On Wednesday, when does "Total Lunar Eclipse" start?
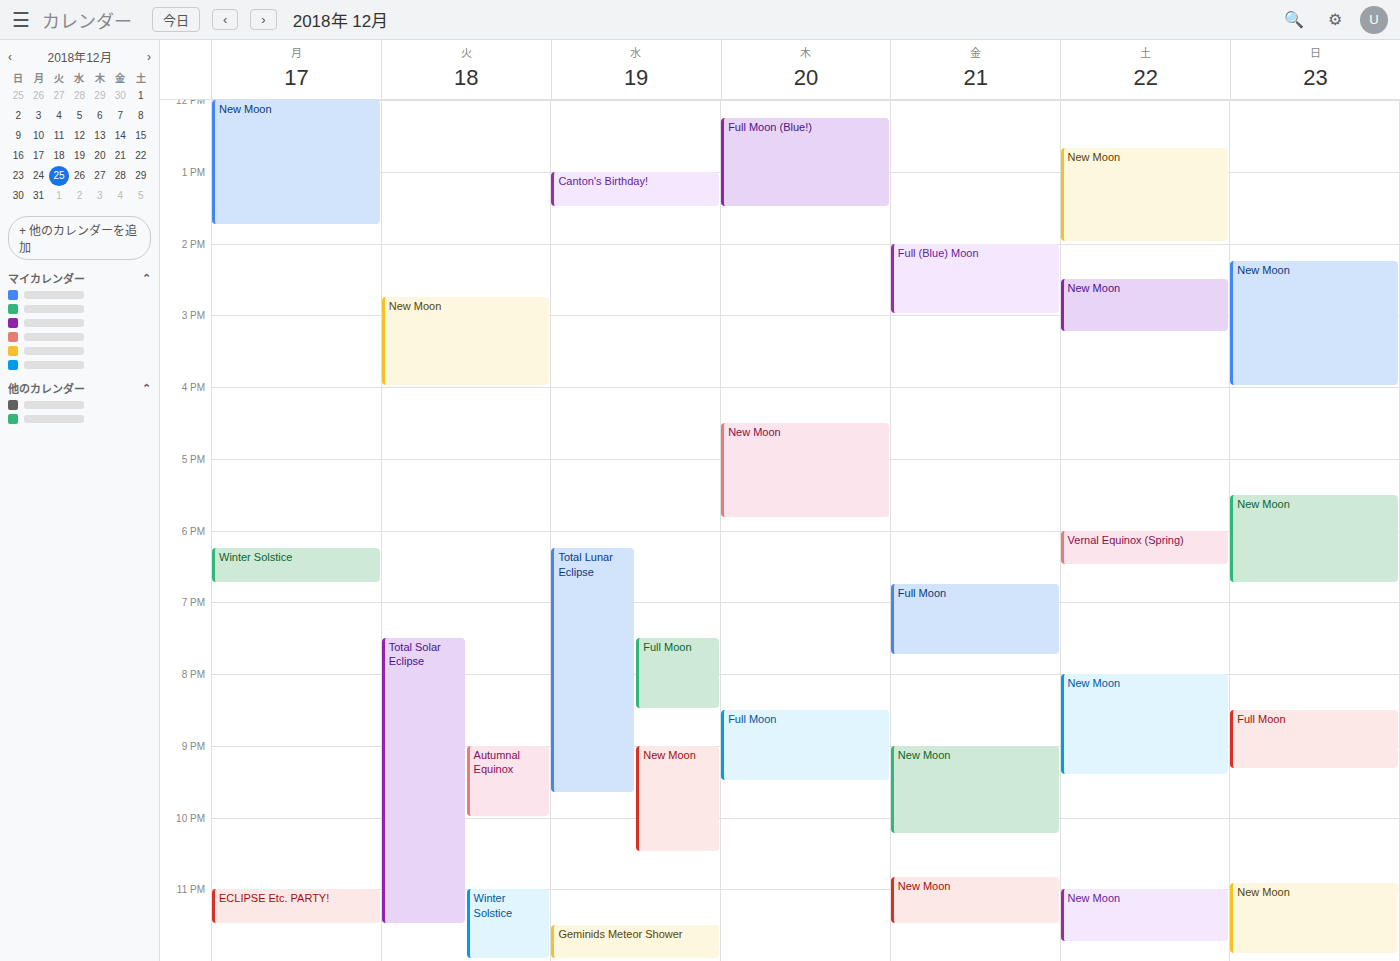
6:15 PM